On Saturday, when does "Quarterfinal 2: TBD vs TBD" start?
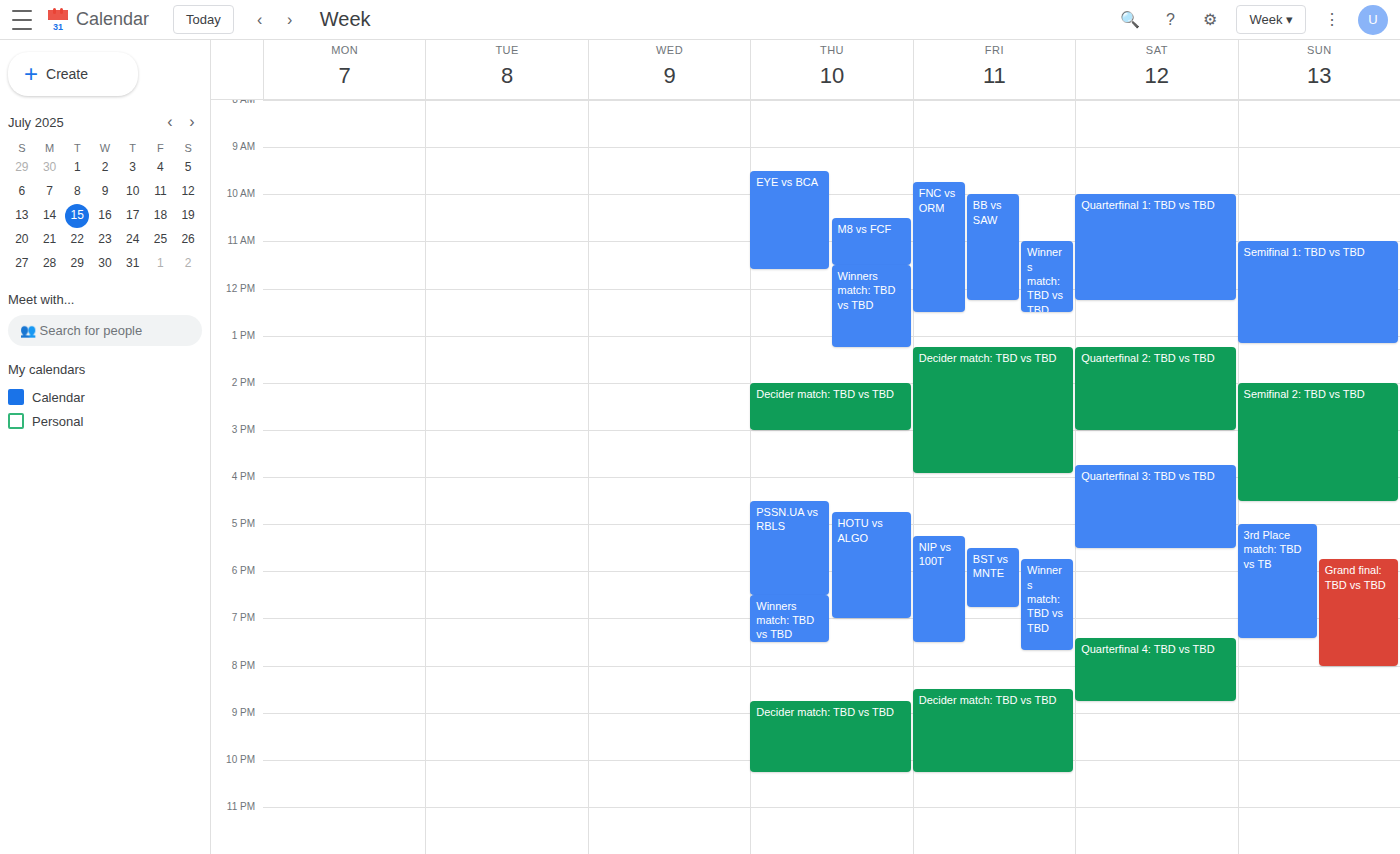
13:15